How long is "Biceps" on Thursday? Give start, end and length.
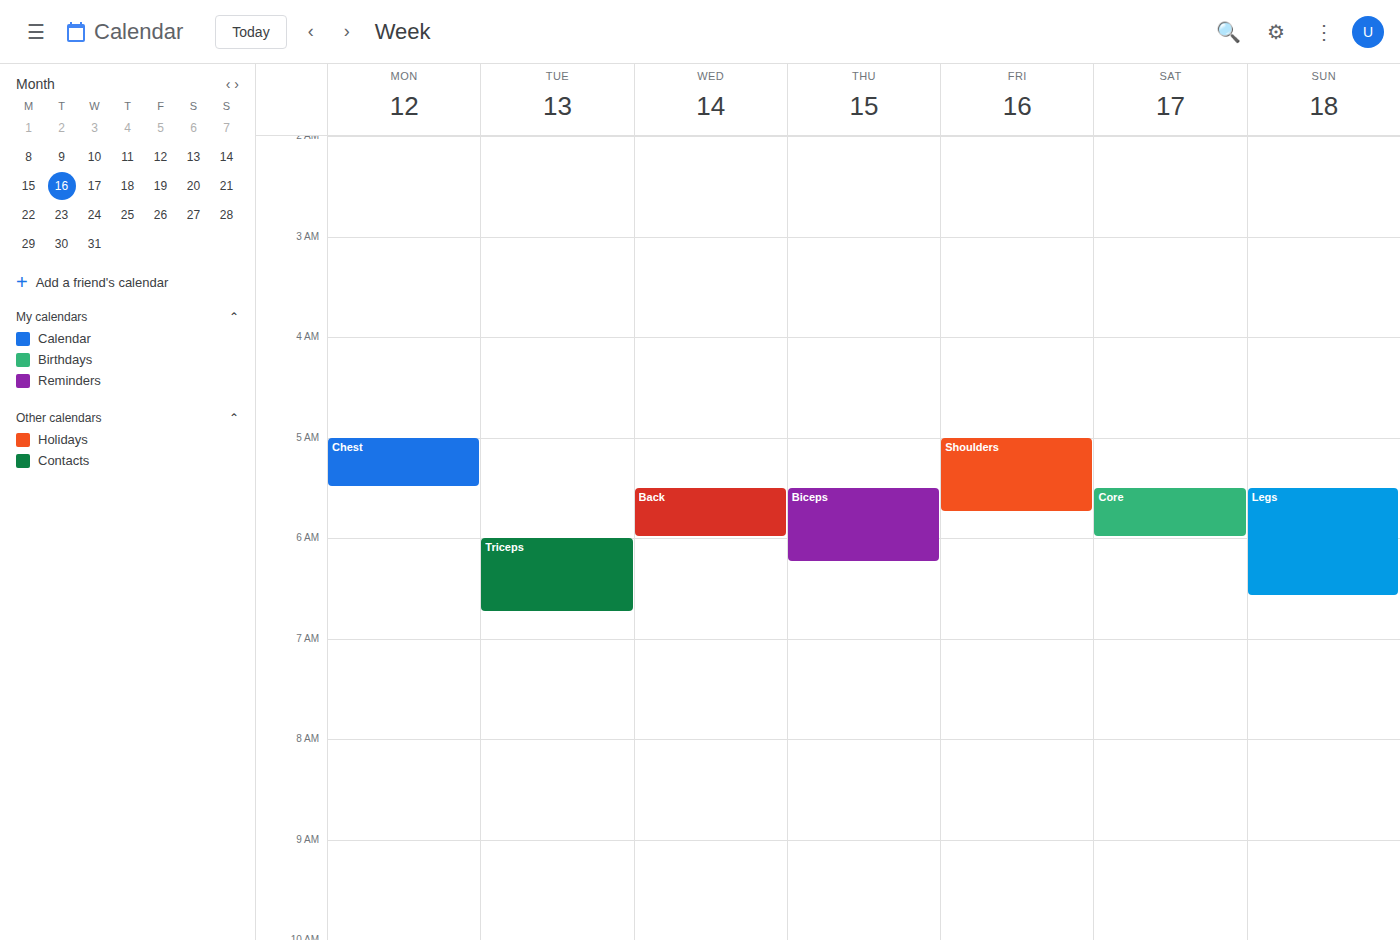
5:30 AM to 6:15 AM, 45 minutes